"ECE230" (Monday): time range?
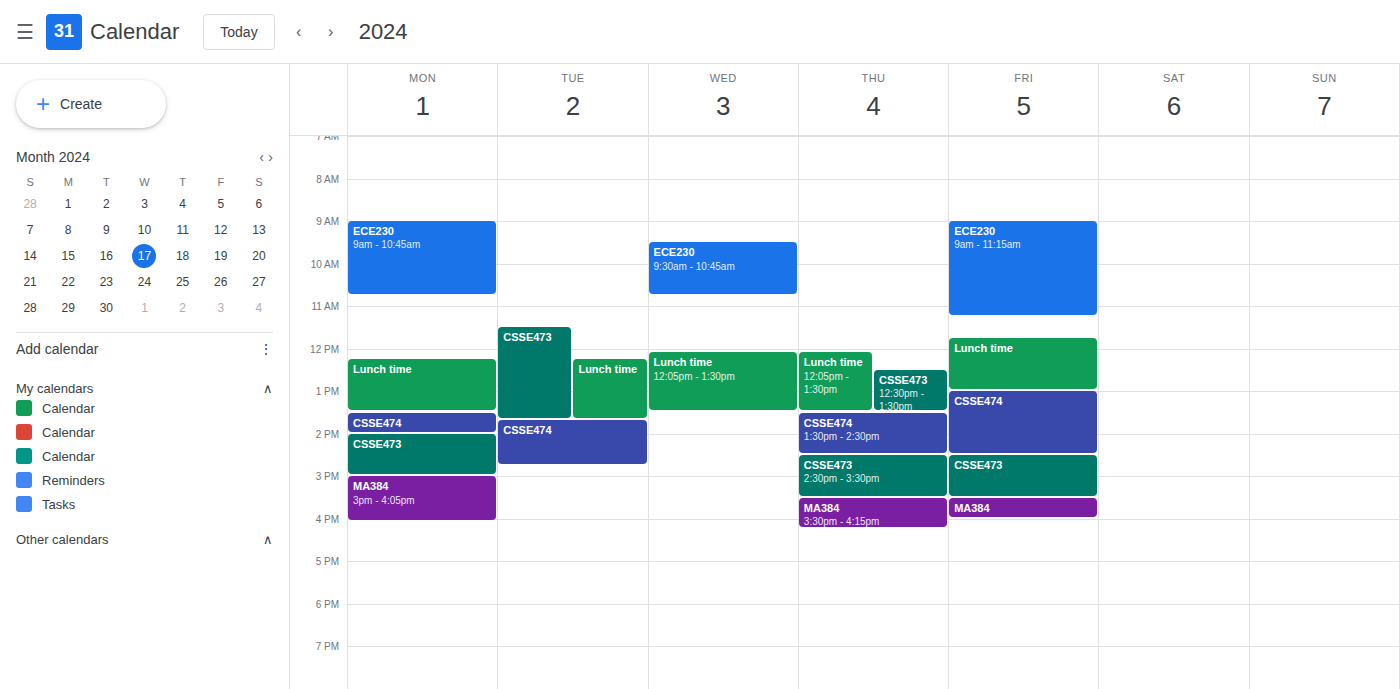
9:00 AM to 10:45 AM